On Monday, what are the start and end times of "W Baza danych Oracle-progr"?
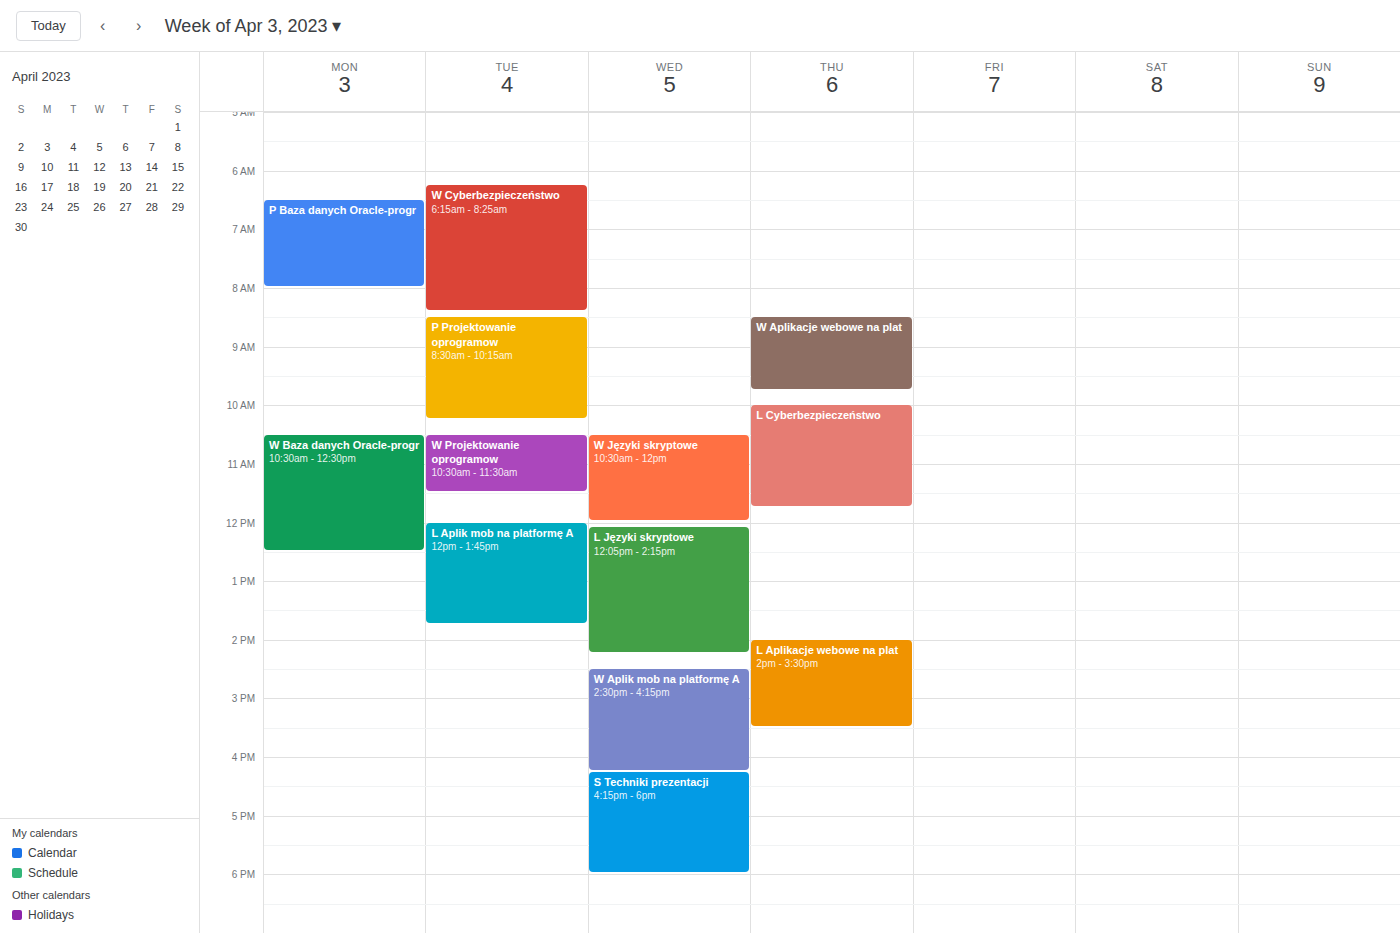
10:30 AM to 12:30 PM